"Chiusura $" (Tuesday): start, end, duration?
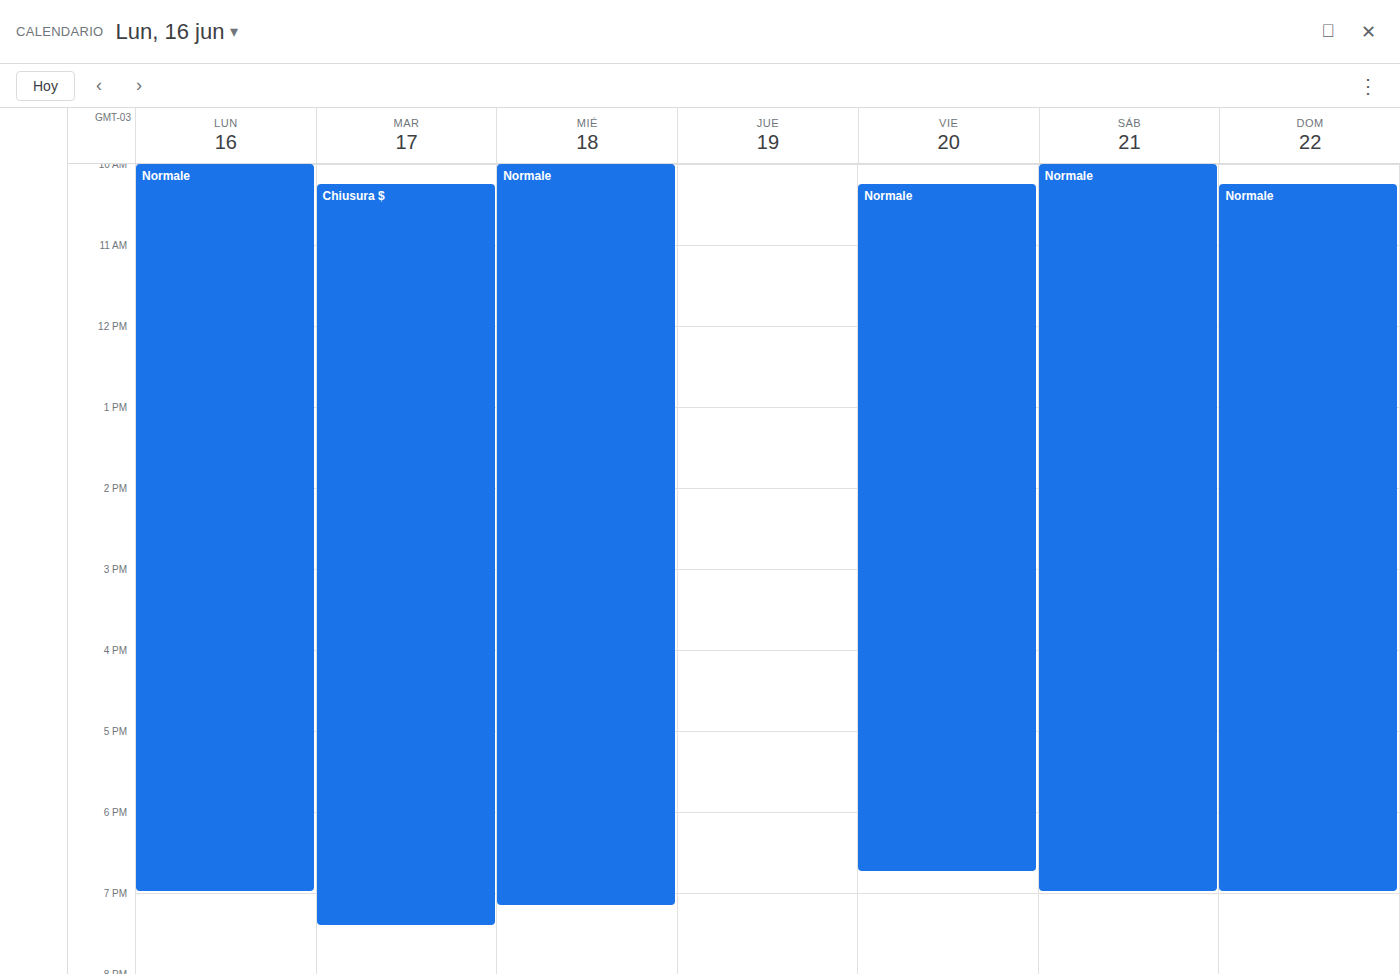
10:15 AM to 7:25 PM, 9 hours 10 minutes